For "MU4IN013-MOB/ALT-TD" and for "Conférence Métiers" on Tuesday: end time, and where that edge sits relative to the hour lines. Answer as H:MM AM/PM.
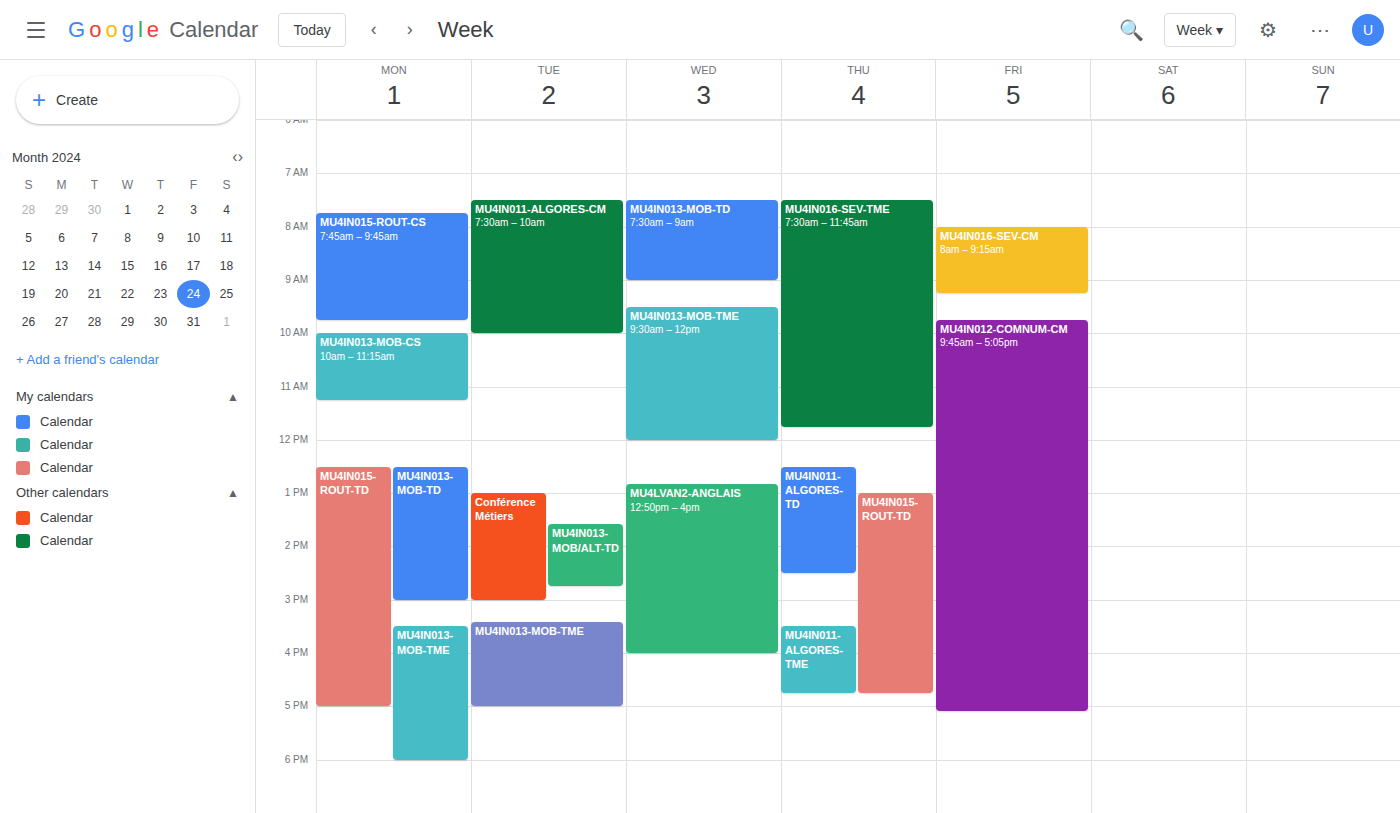
"MU4IN013-MOB/ALT-TD": 2:45 PM, neither: three quarters of the way from the 2 PM line to the 3 PM line. "Conférence Métiers": 3:00 PM, exactly on the 3 PM line.